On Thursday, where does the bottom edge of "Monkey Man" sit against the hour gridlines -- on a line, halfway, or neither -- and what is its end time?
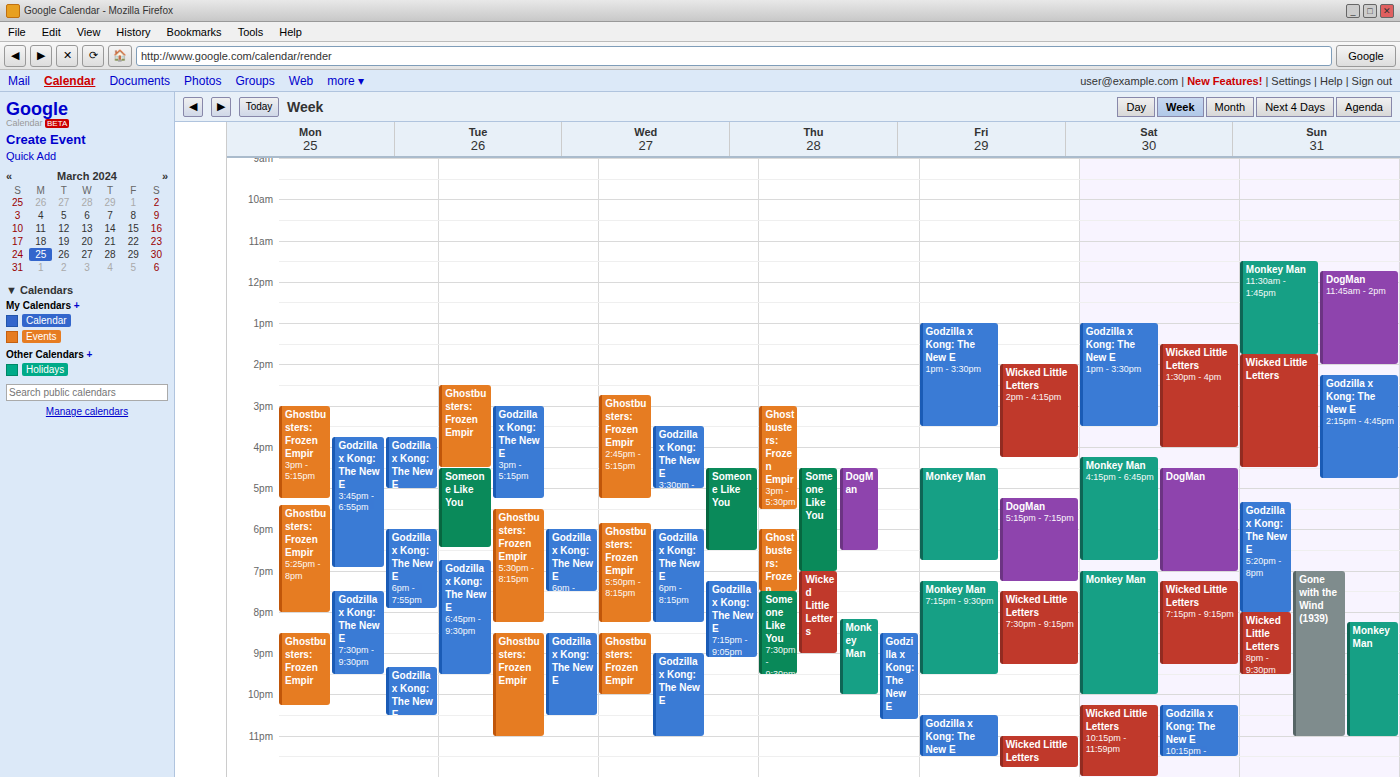
10:00 PM -- exactly on the 10 PM line.